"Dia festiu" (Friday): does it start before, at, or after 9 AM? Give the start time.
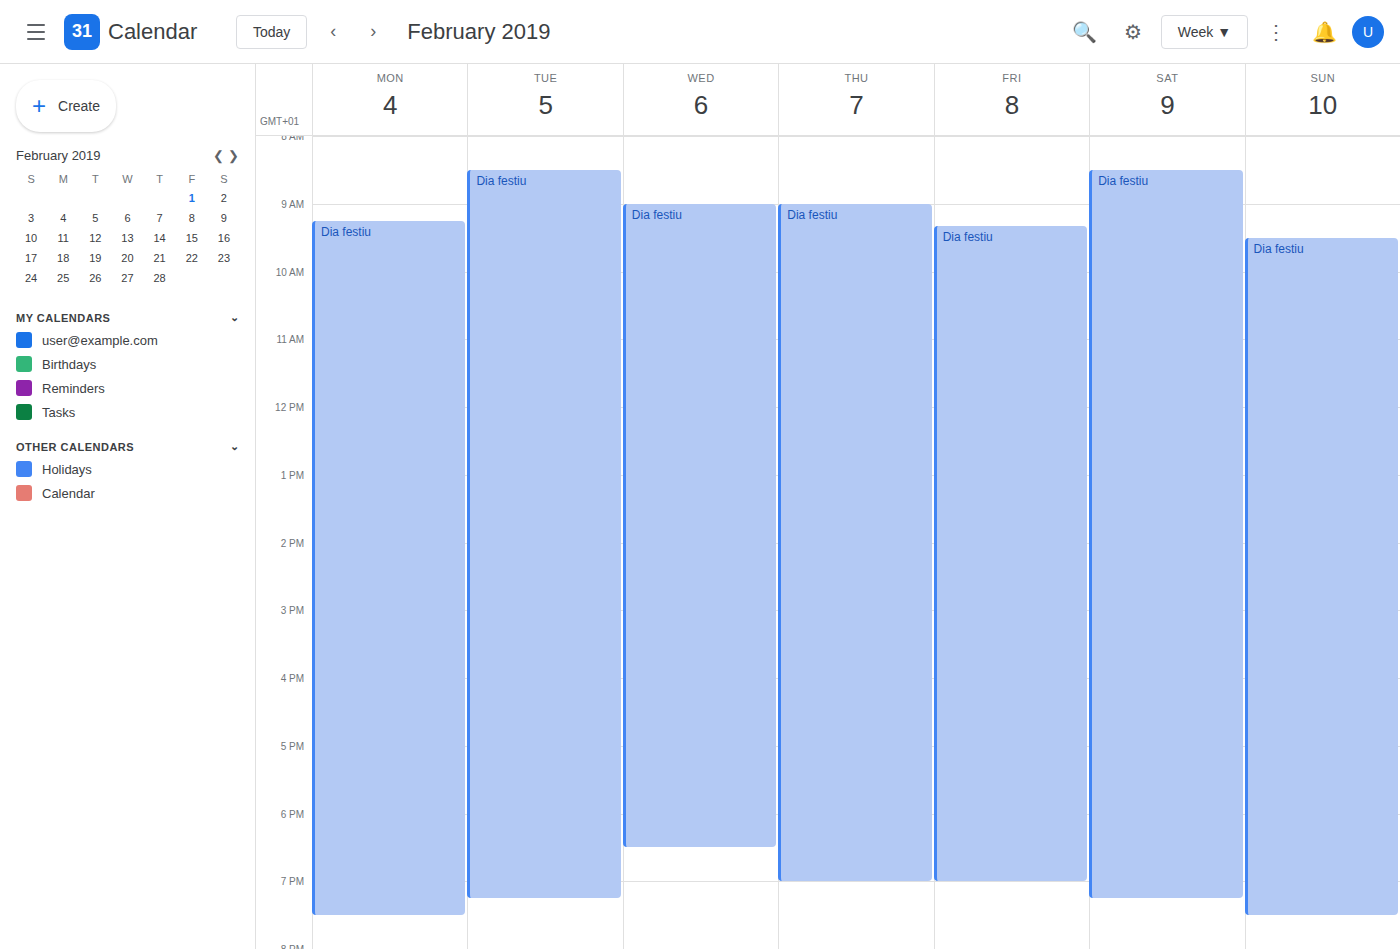
9:20 AM -- after 9 AM, 20 minutes below the 9 AM line.